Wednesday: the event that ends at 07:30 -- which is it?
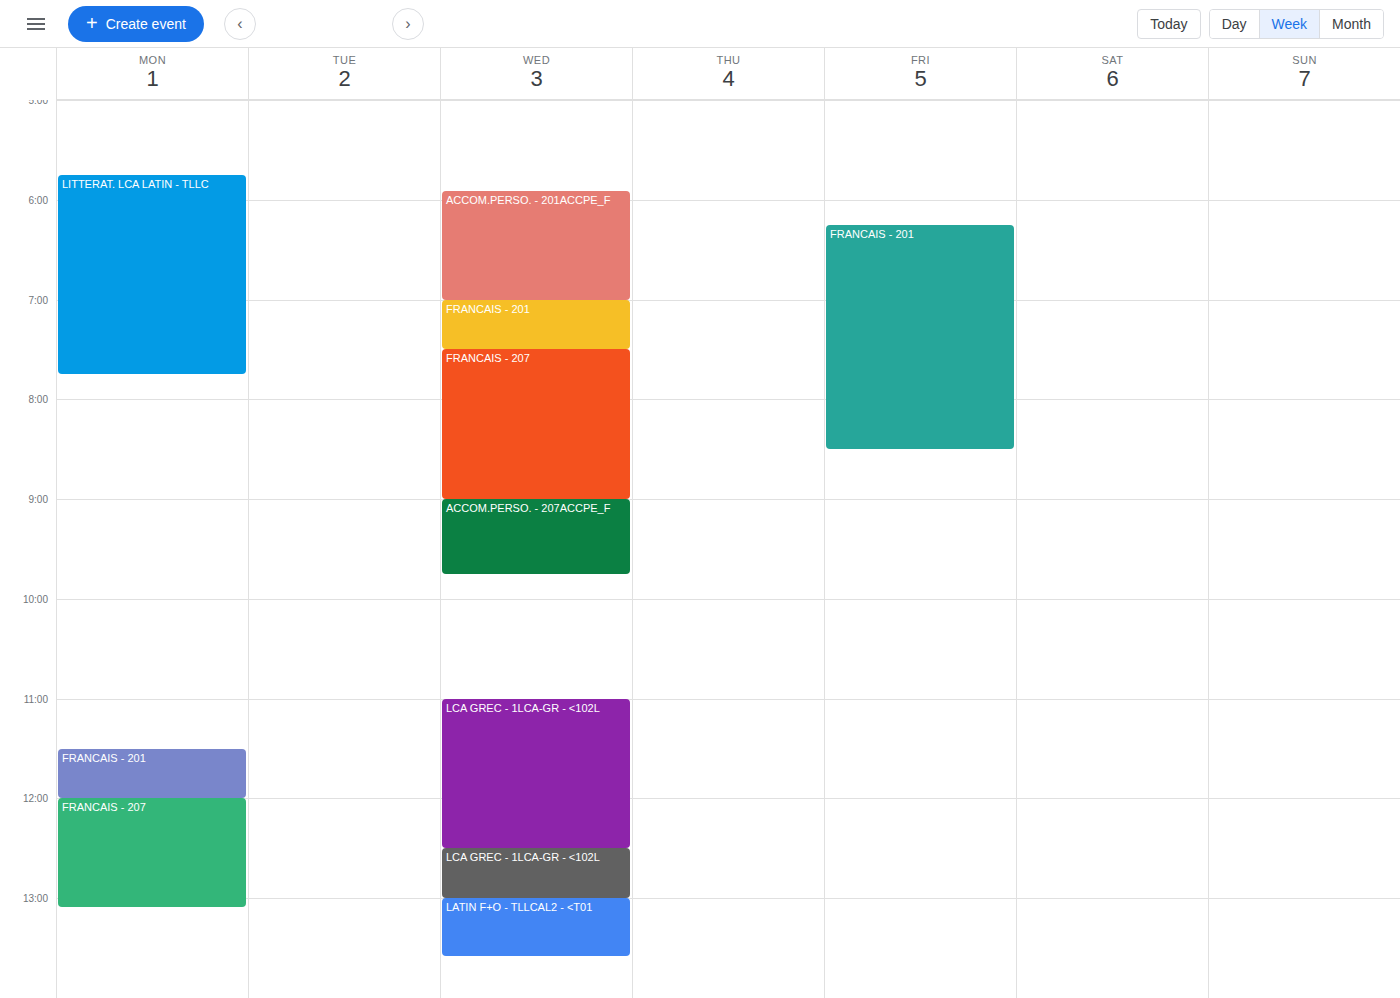
"FRANCAIS - 201"